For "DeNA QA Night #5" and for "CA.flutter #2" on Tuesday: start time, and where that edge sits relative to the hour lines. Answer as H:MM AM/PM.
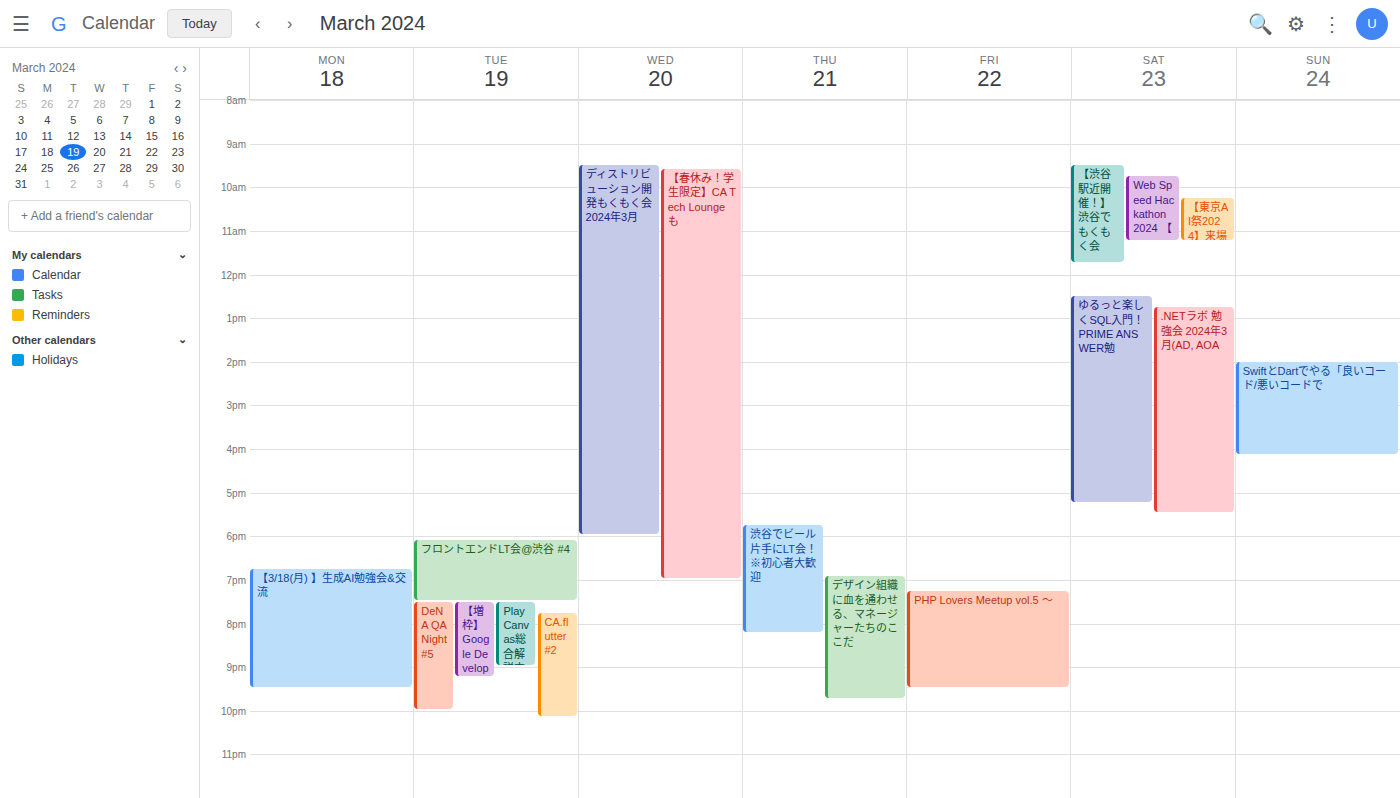
"DeNA QA Night #5": 7:30 PM, halfway between the 7 PM and 8 PM lines. "CA.flutter #2": 7:45 PM, neither: three quarters of the way from the 7 PM line to the 8 PM line.